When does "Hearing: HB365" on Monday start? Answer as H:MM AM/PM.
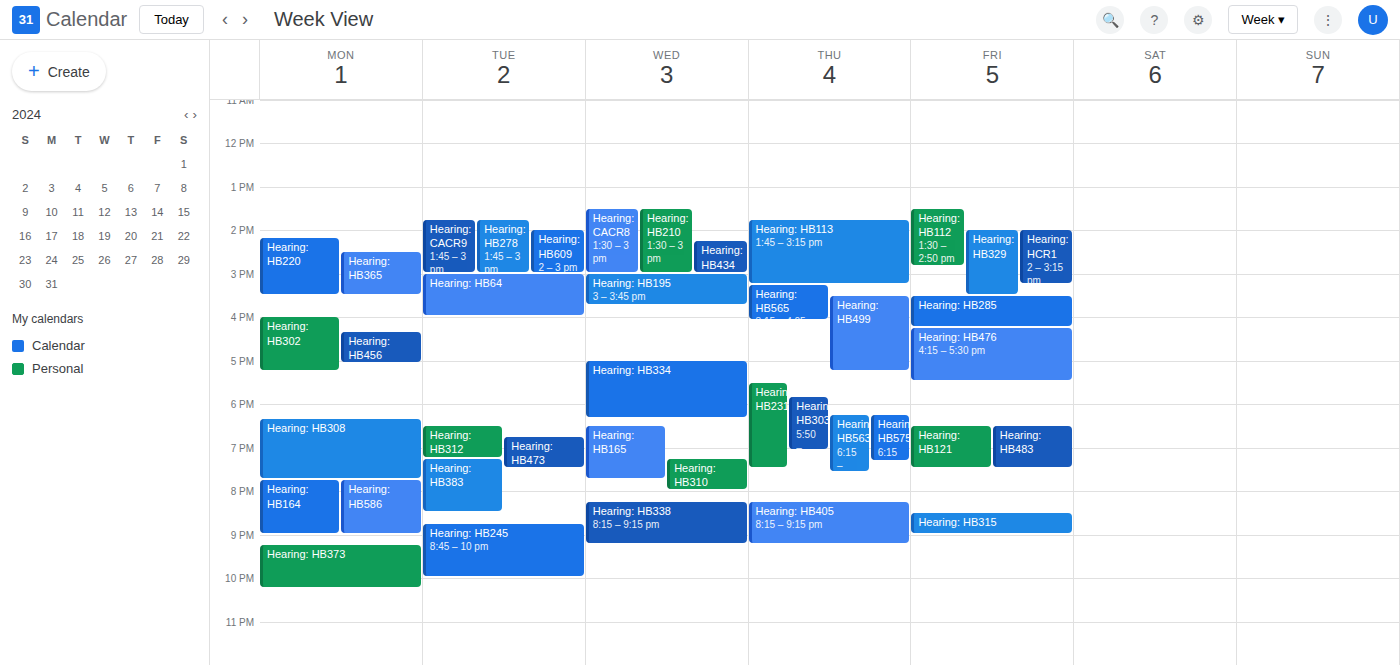
2:30 PM